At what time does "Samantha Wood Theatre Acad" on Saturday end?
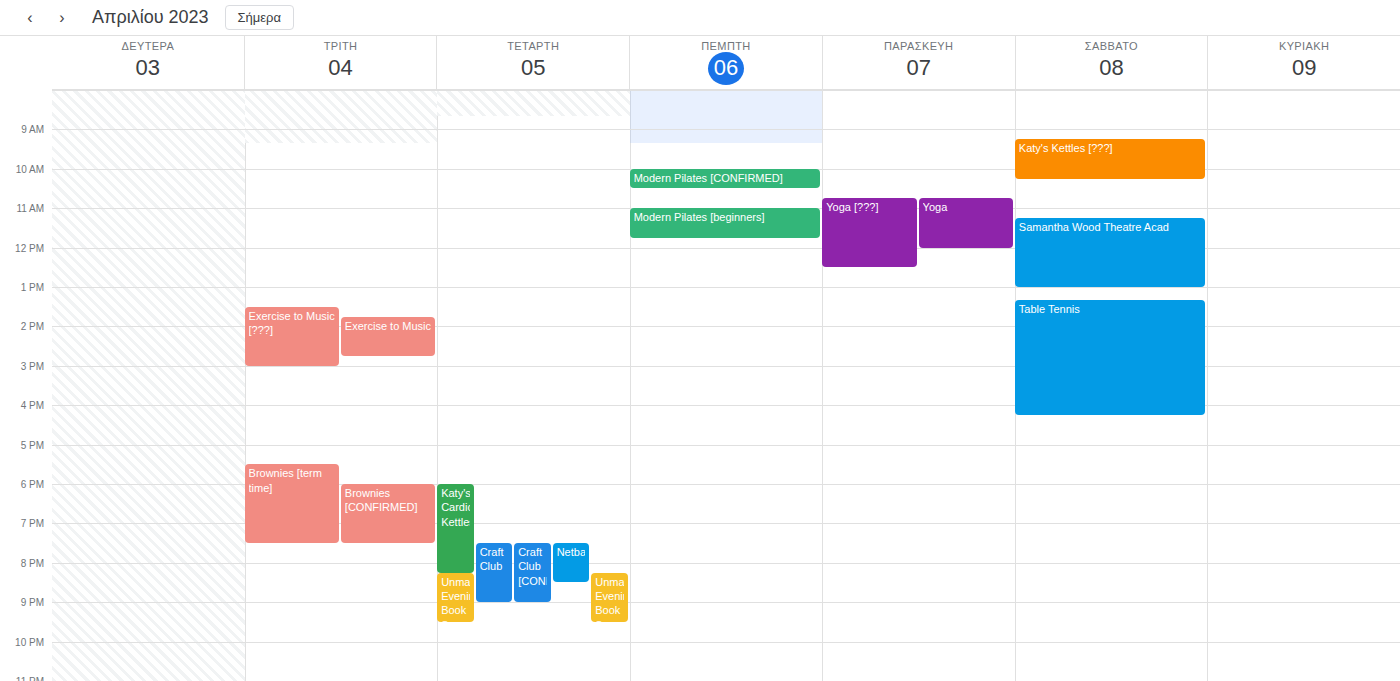
1:00 PM